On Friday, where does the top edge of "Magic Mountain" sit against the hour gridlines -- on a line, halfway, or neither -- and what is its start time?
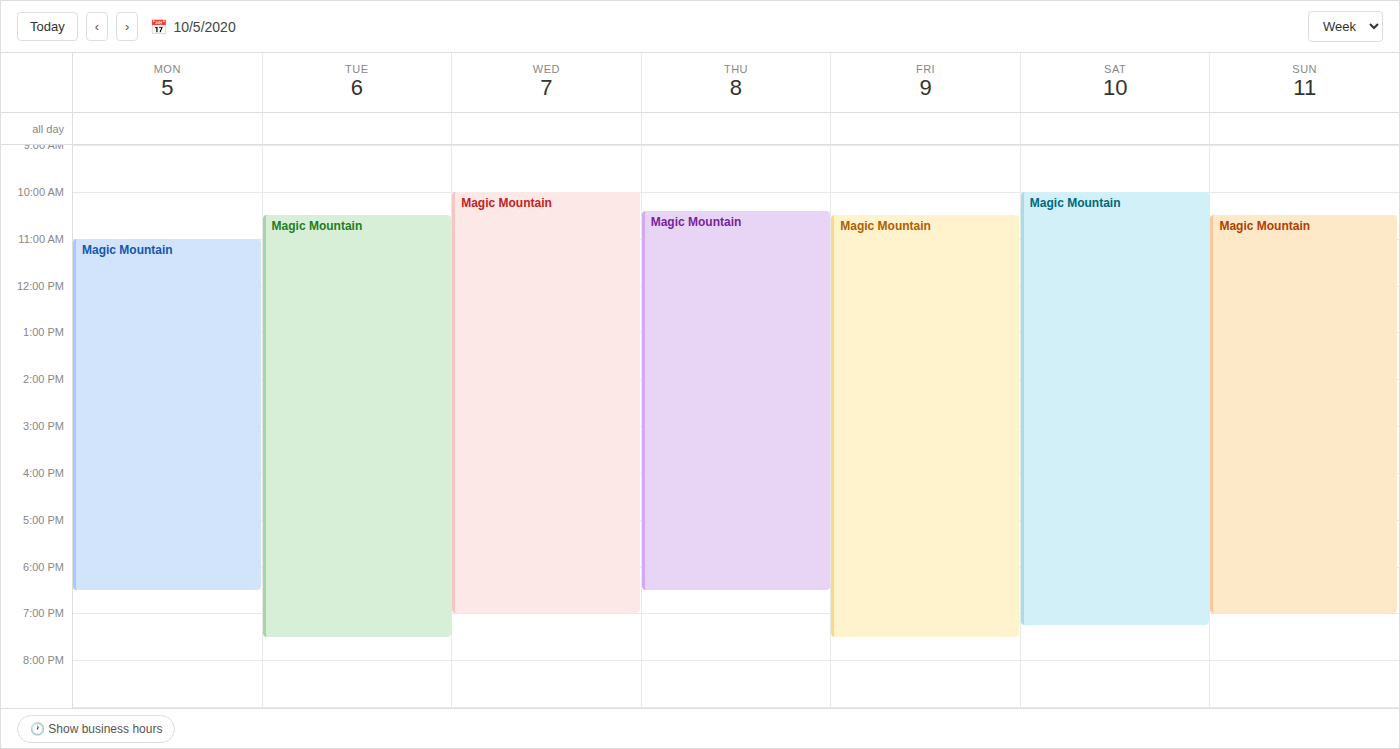
10:30 AM -- halfway between the 10 AM and 11 AM lines.